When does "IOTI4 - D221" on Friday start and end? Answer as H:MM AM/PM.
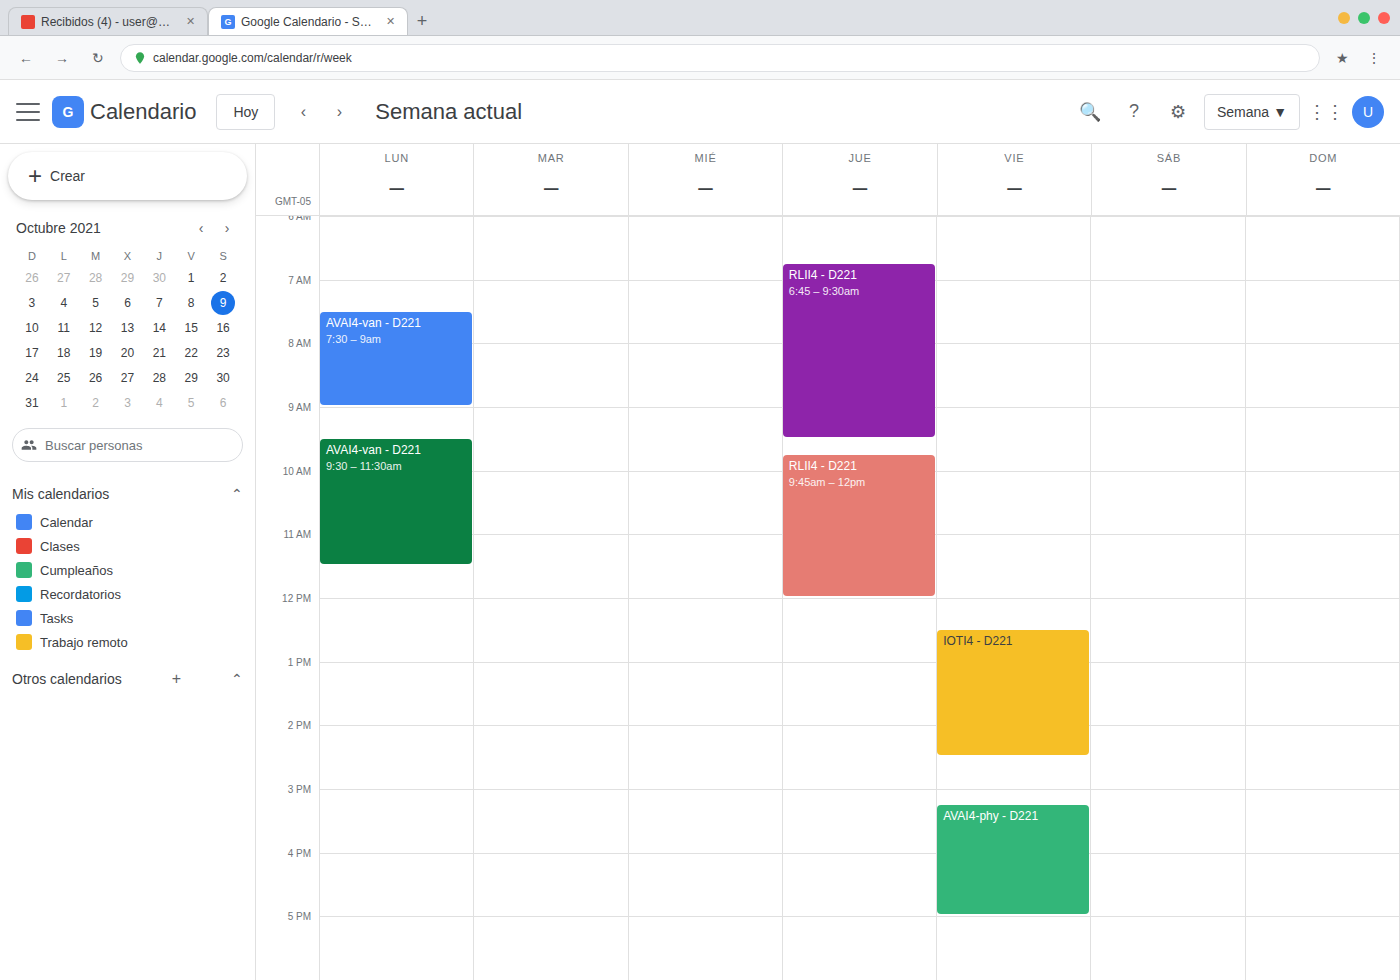
12:30 PM to 2:30 PM